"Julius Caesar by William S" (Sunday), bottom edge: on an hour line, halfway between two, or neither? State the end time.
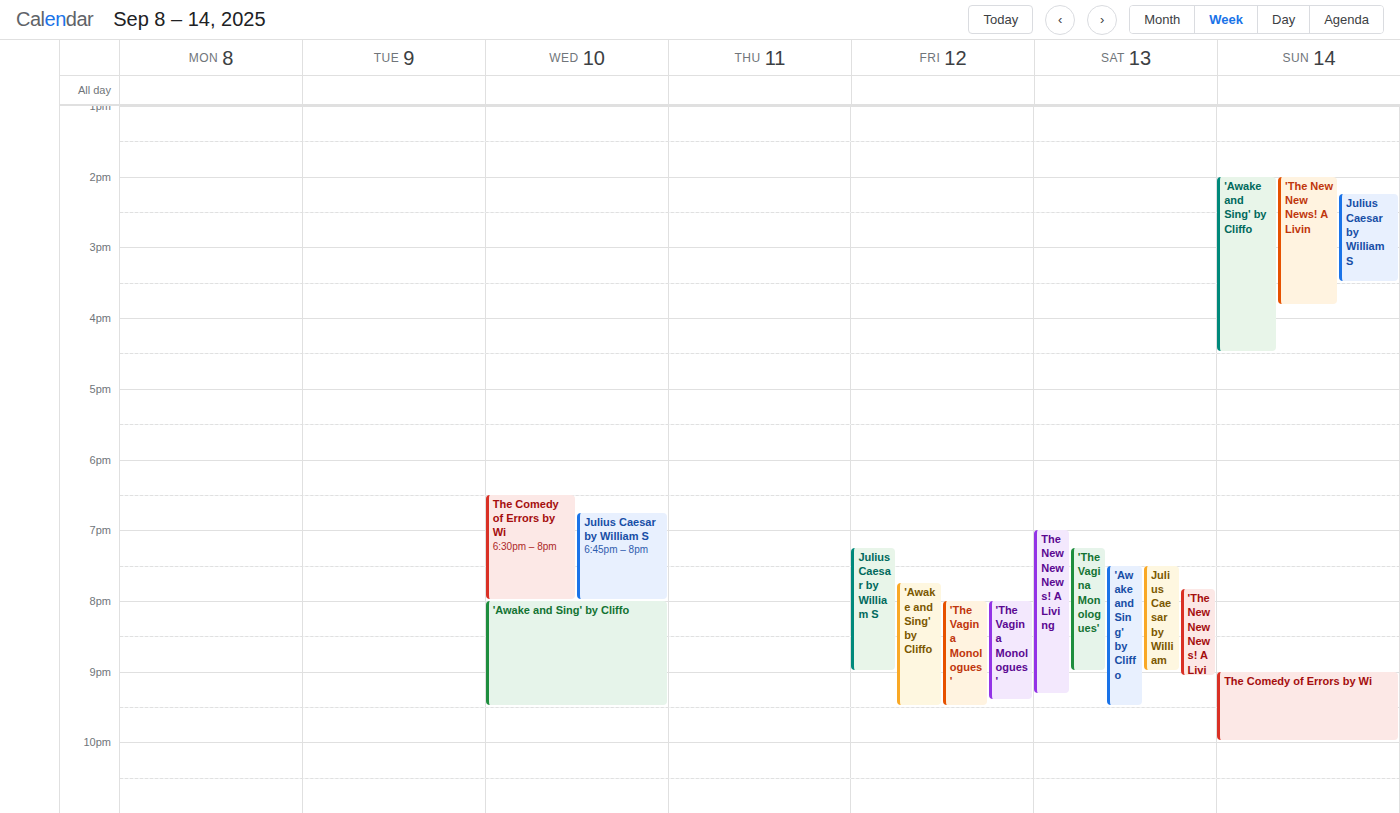
15:30 -- halfway between the 15:00 and 16:00 lines.